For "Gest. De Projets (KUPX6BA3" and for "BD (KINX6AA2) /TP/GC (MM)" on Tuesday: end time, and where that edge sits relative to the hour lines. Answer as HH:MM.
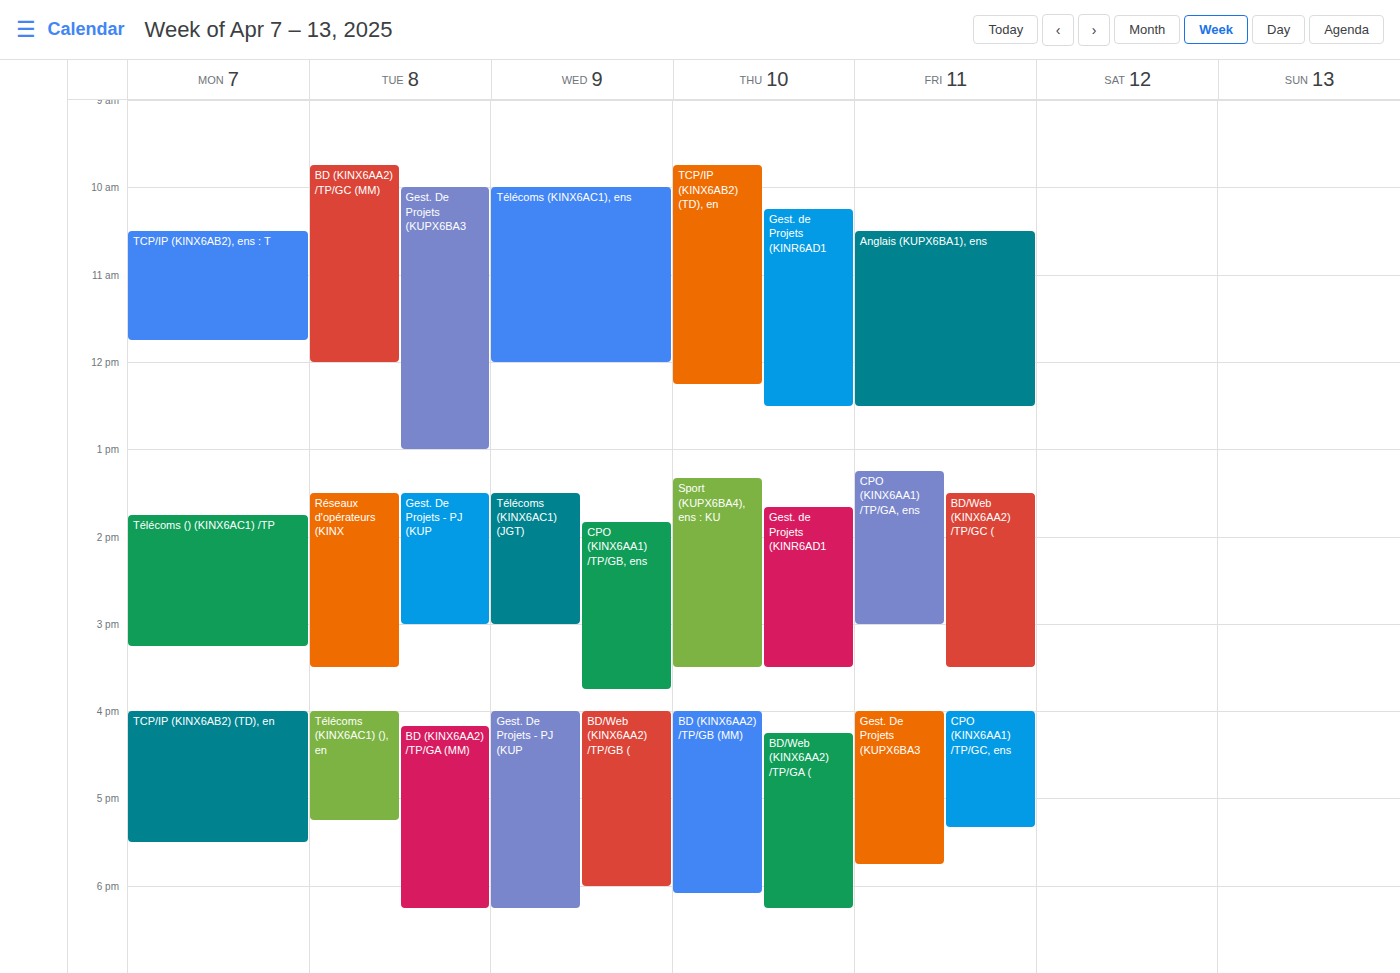
"Gest. De Projets (KUPX6BA3": 13:00, exactly on the 13:00 line. "BD (KINX6AA2) /TP/GC (MM)": 12:00, exactly on the 12:00 line.